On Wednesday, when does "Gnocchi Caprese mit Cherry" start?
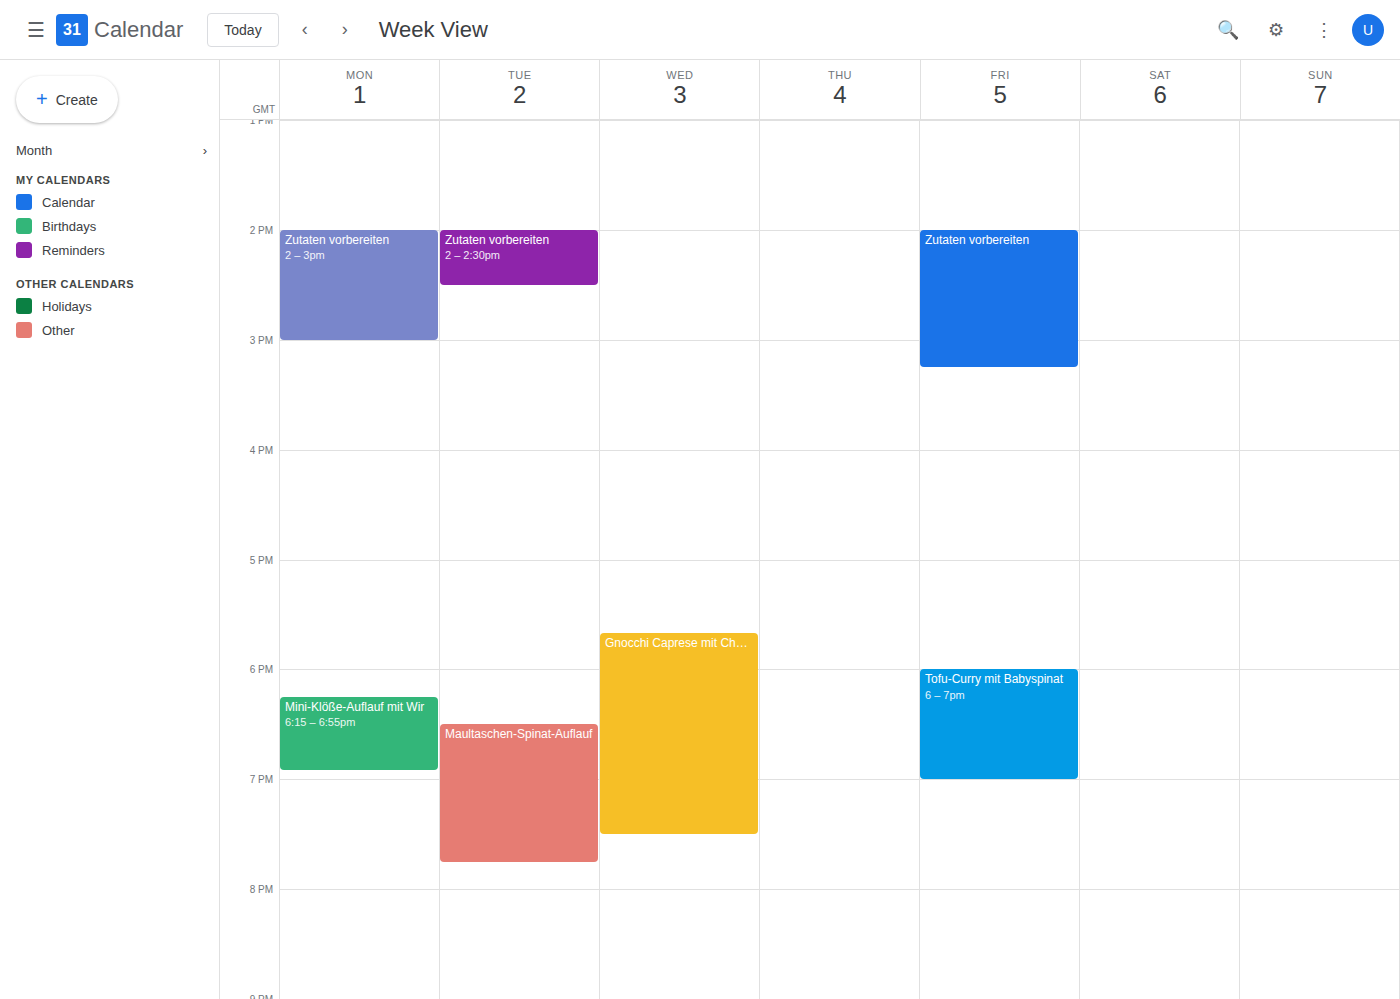
17:40